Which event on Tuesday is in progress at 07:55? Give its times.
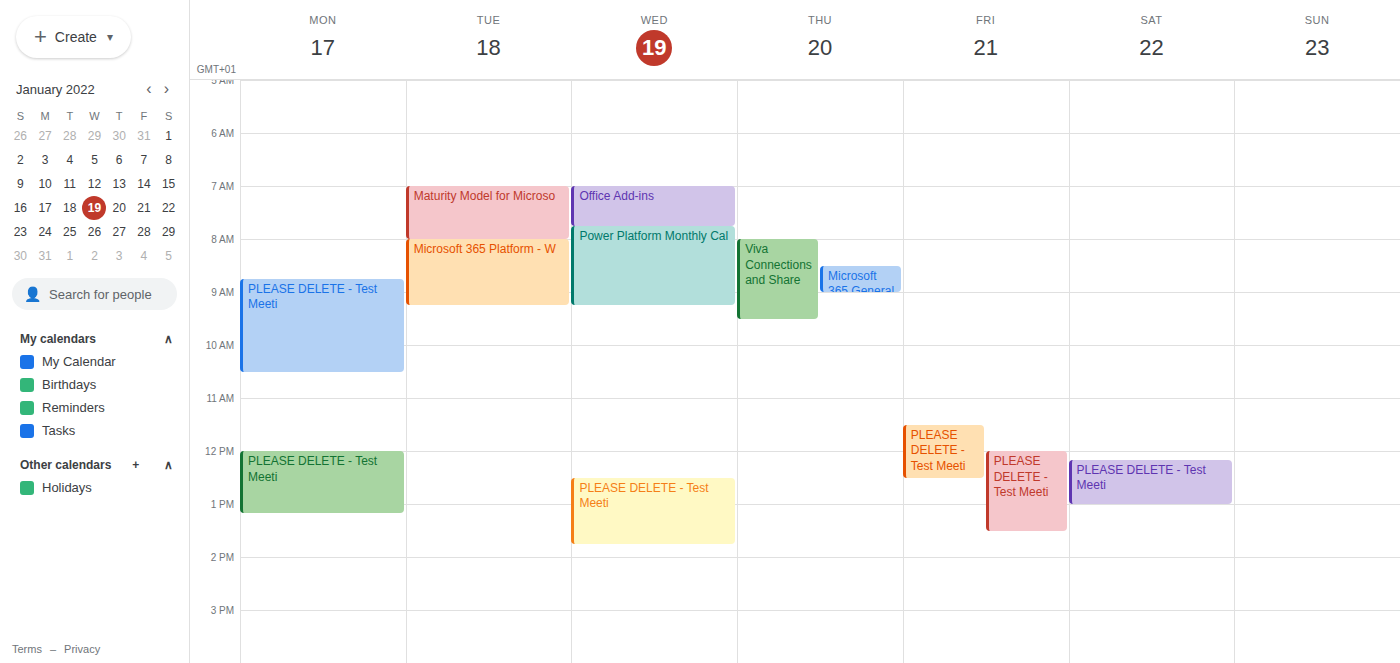
"Maturity Model for Microso", 07:00 to 08:00